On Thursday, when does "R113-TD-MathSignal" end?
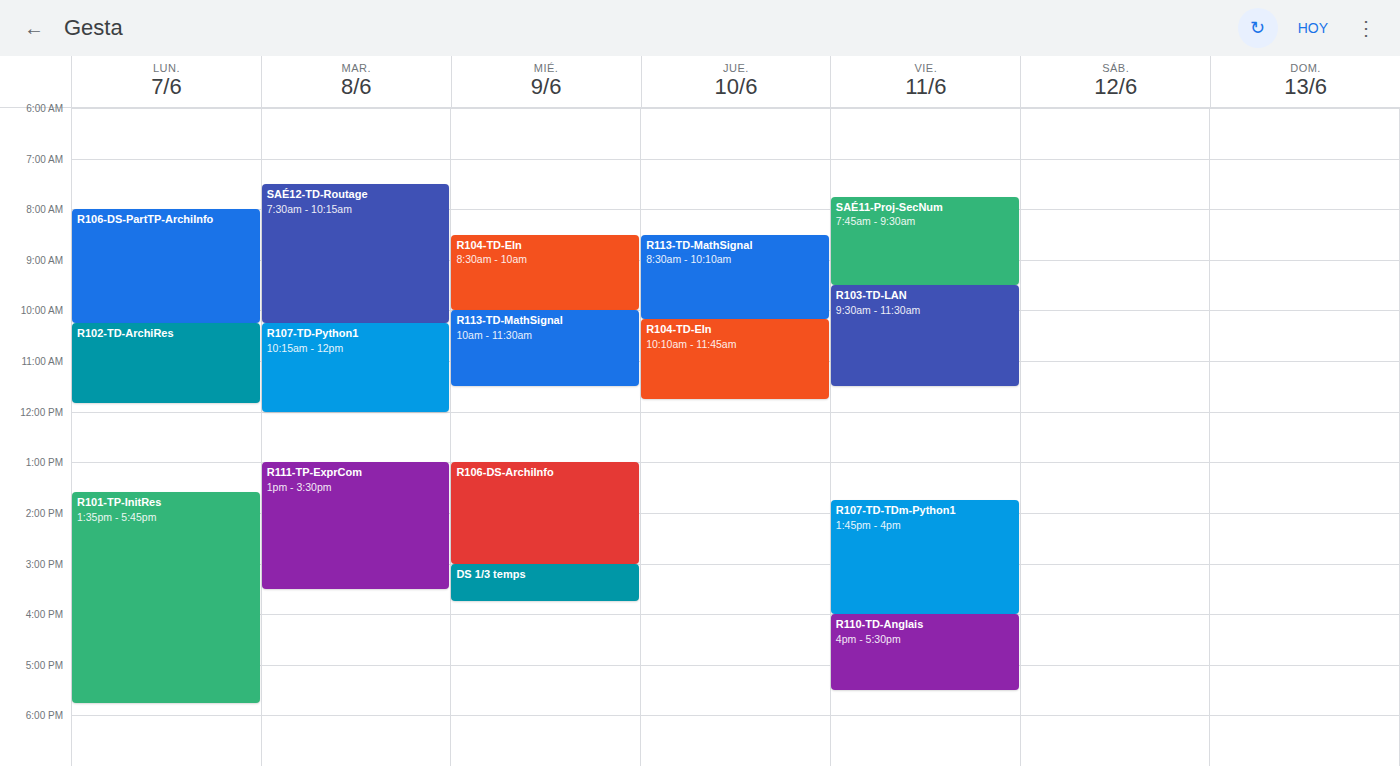
10:10 AM